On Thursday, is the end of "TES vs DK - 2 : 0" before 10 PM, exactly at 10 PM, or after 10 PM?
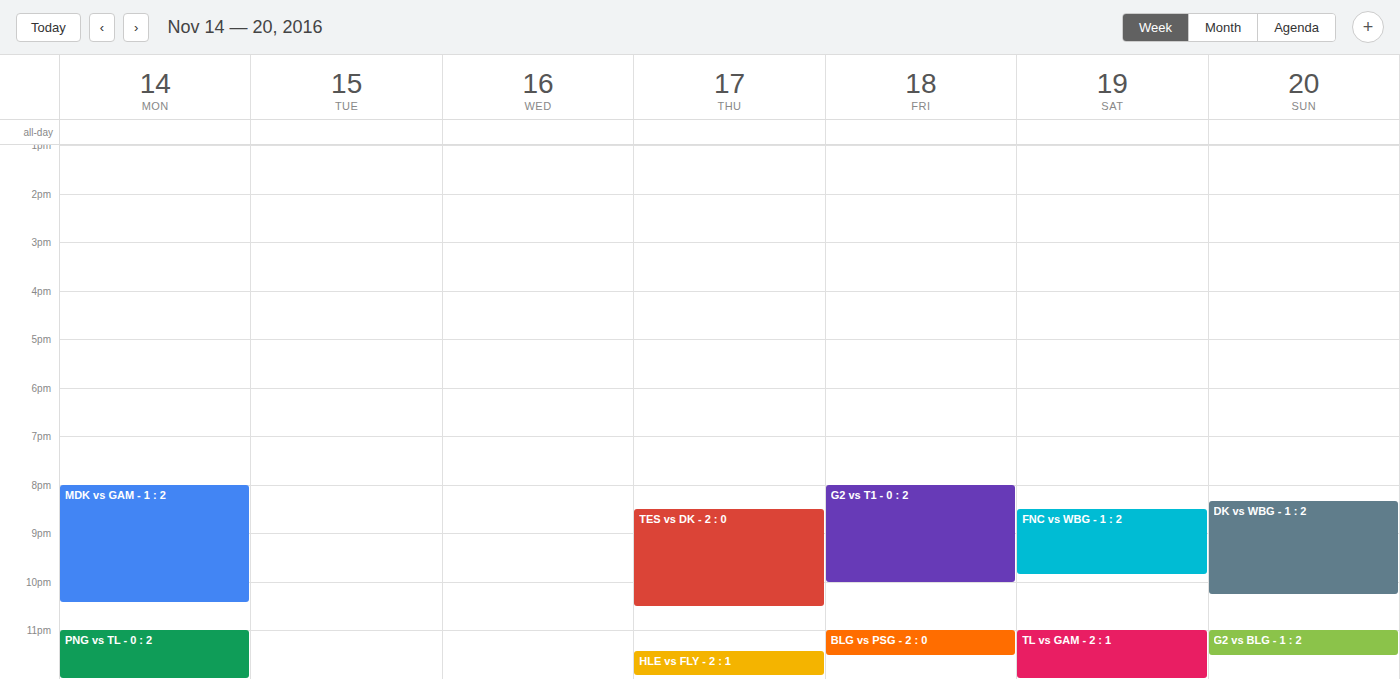
10:30 PM -- after 10 PM, 30 minutes below the 10 PM line.